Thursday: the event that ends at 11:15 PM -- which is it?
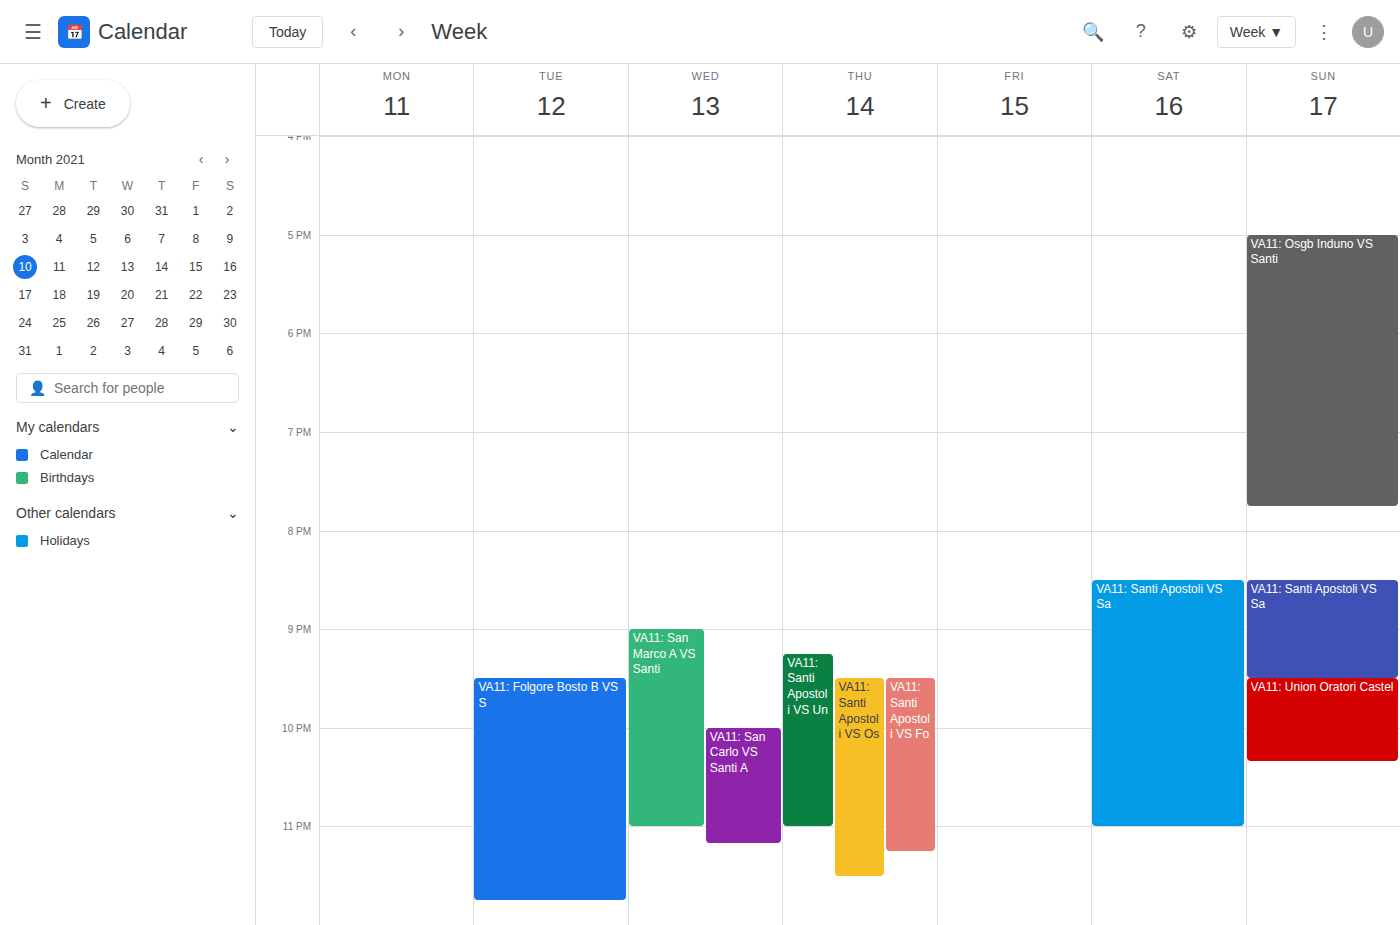
"VA11: Santi Apostoli VS Fo"